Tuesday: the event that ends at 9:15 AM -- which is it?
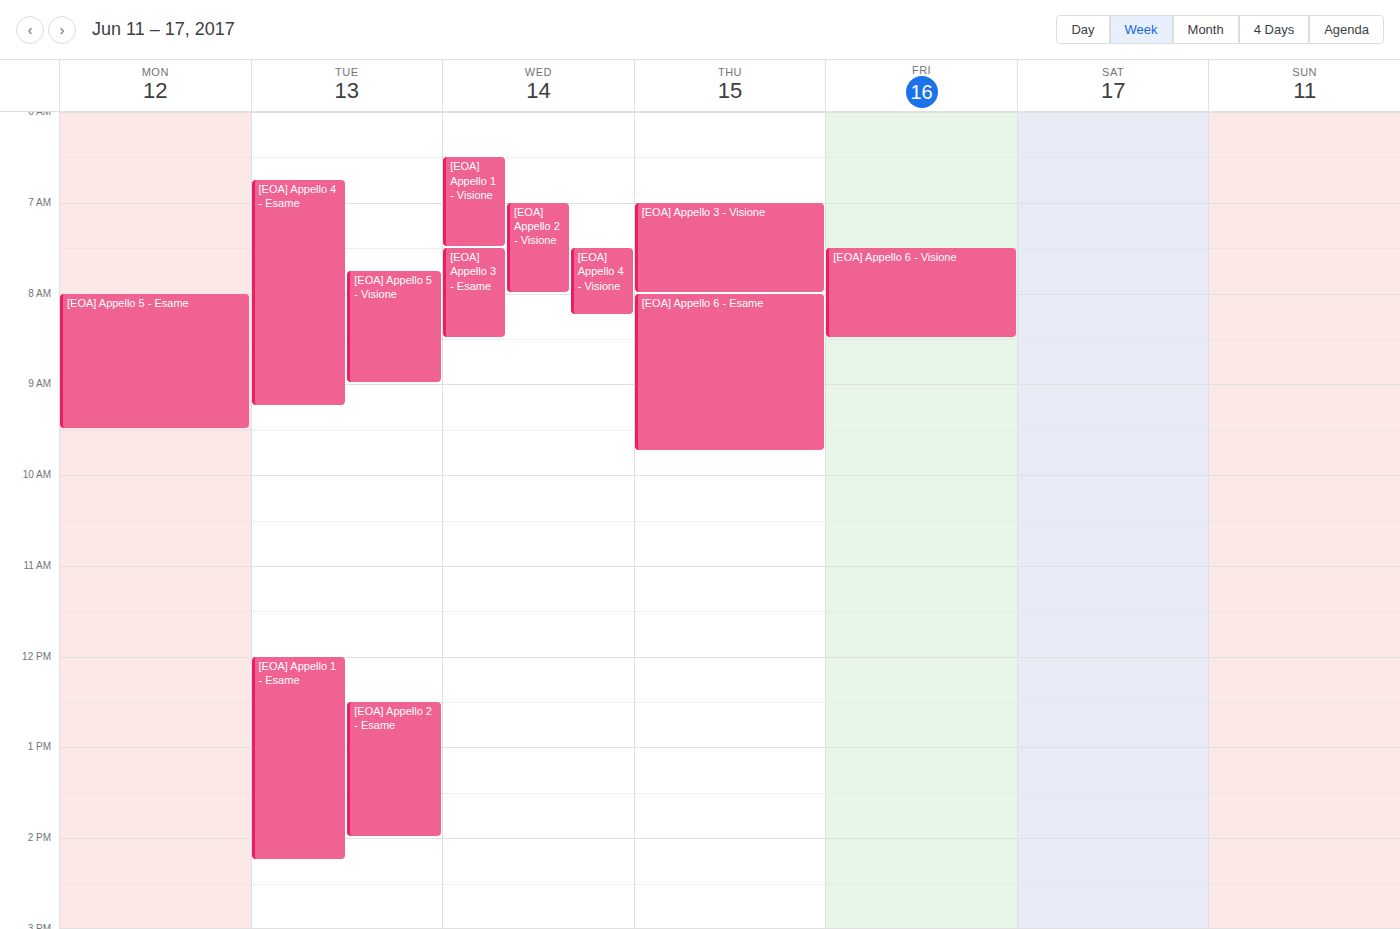
"[EOA] Appello 4 - Esame"